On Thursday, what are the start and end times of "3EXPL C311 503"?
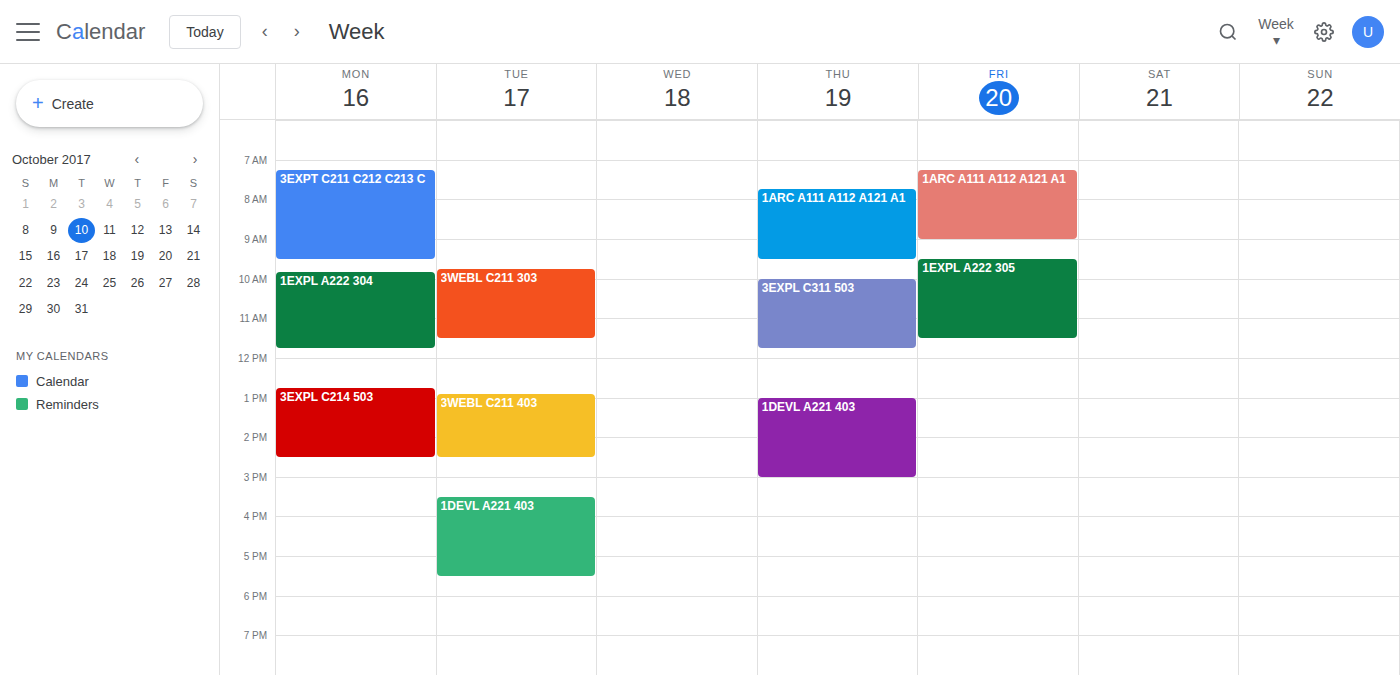
10:00 AM to 11:45 AM